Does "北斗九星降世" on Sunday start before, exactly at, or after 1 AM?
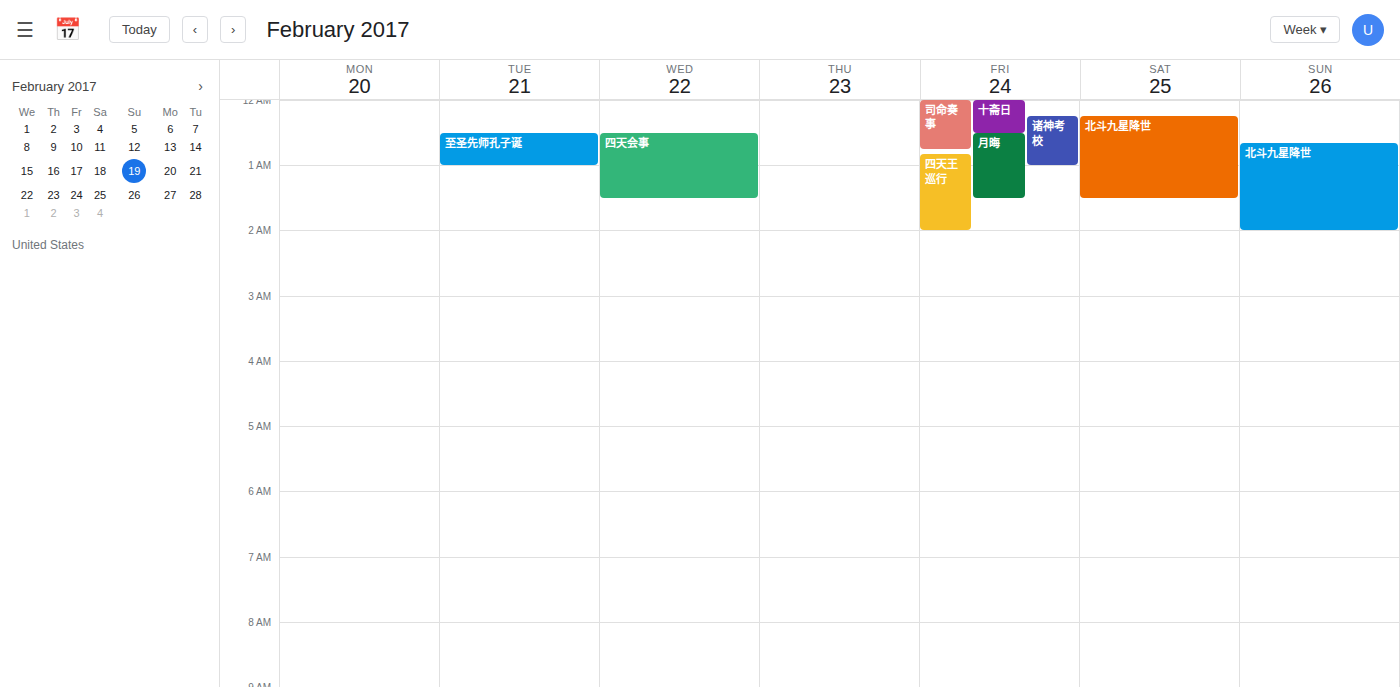
12:40 AM -- before 1 AM, 20 minutes above the 1 AM line.